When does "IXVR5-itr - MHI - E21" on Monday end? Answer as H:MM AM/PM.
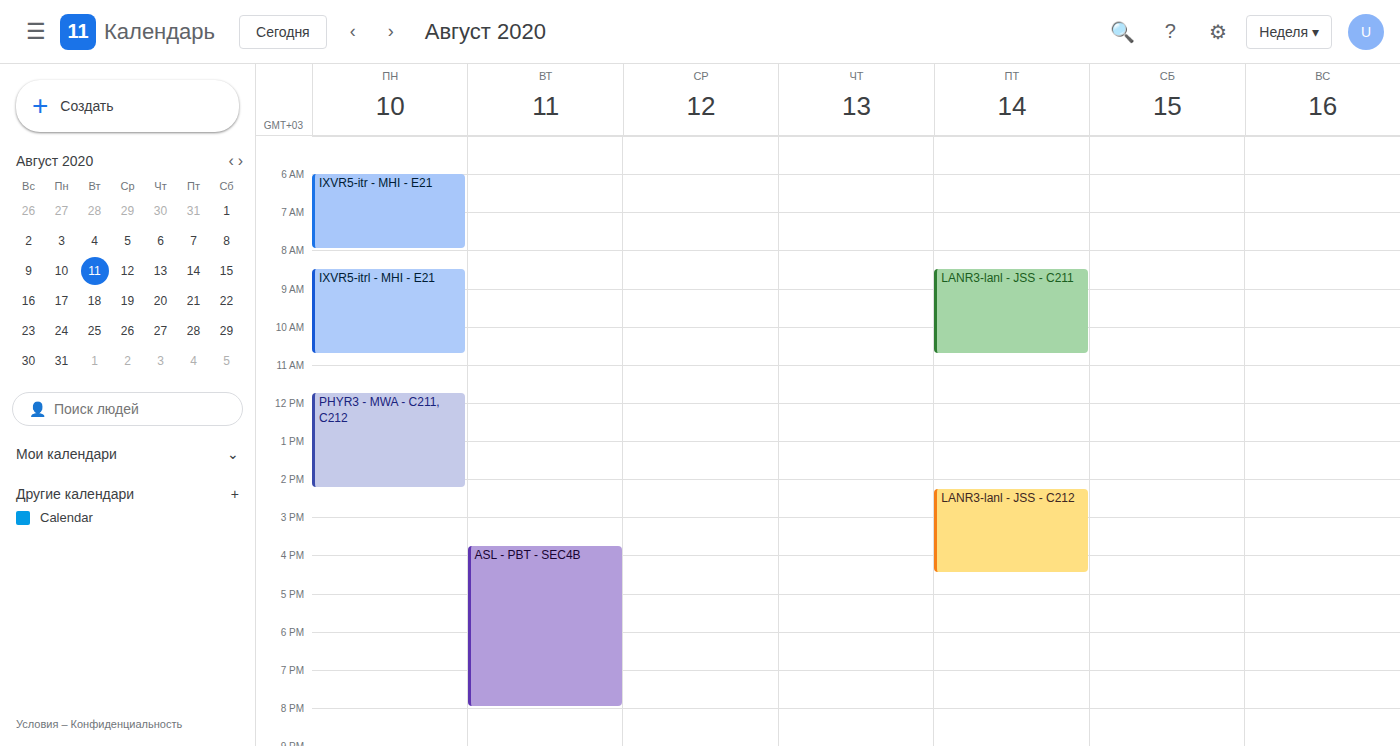
8:00 AM